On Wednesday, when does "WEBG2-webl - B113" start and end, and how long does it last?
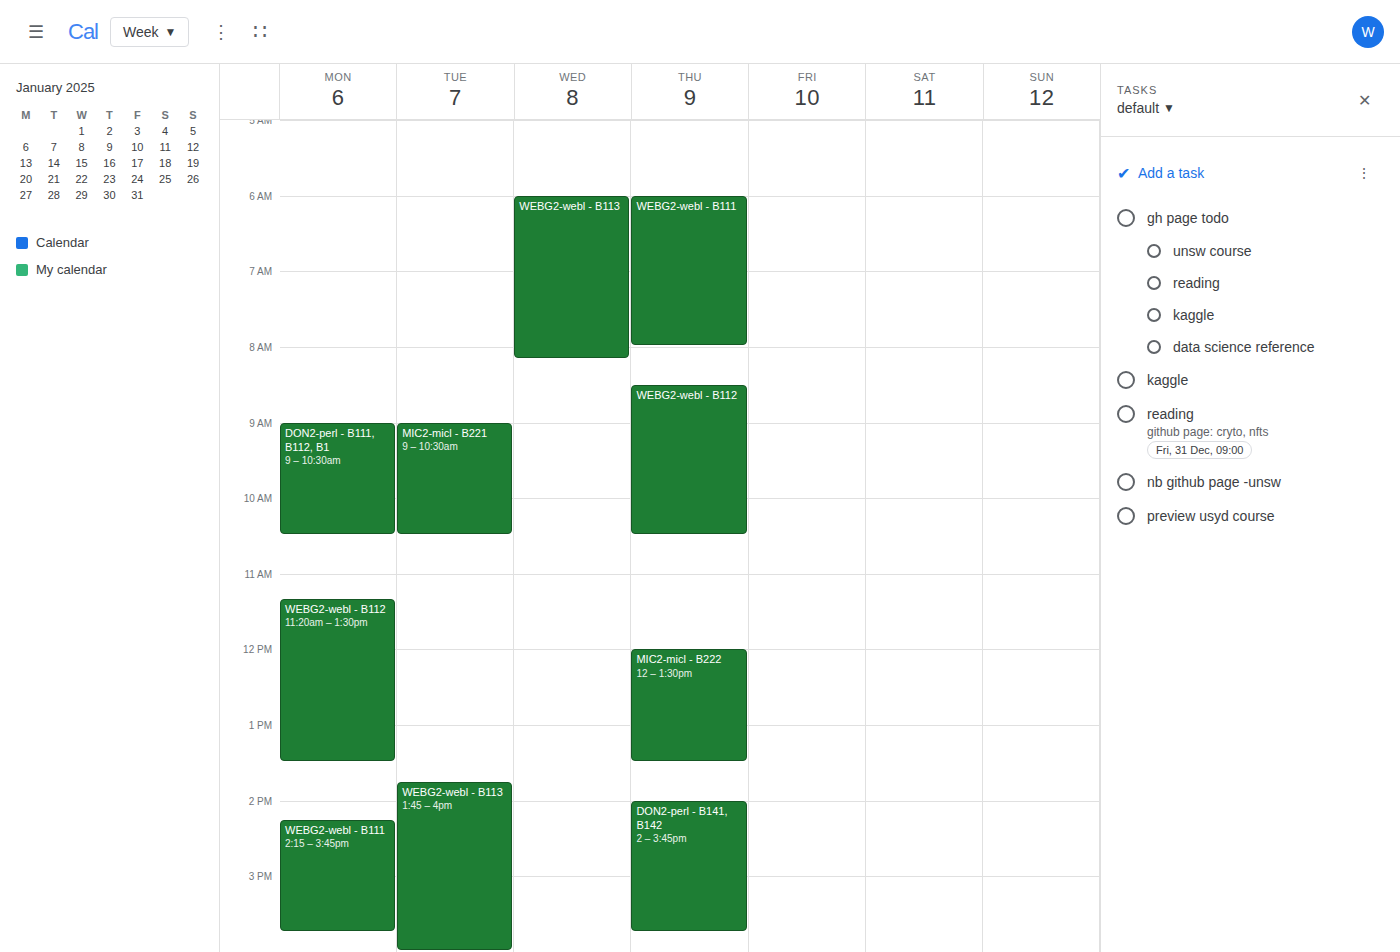
6:00 AM to 8:10 AM, 2 hours 10 minutes